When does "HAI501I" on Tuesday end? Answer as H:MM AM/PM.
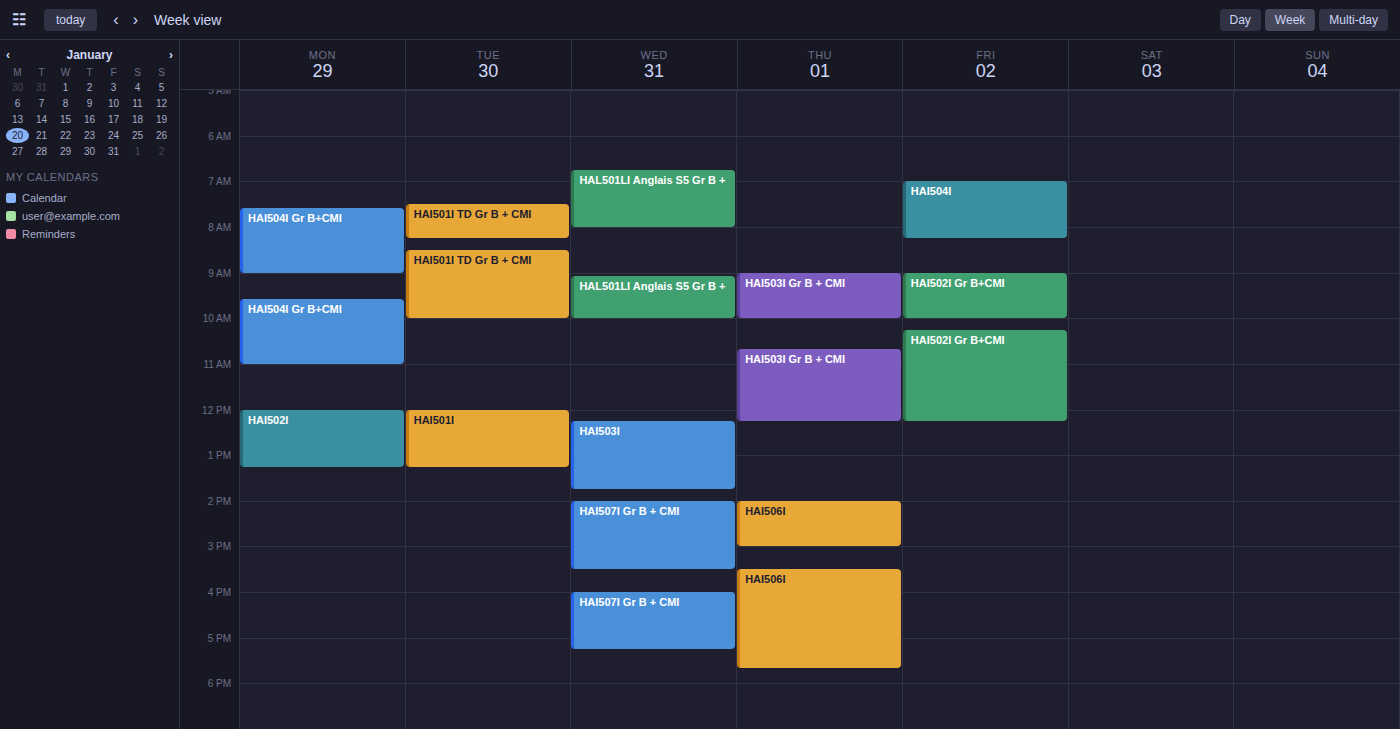
1:15 PM